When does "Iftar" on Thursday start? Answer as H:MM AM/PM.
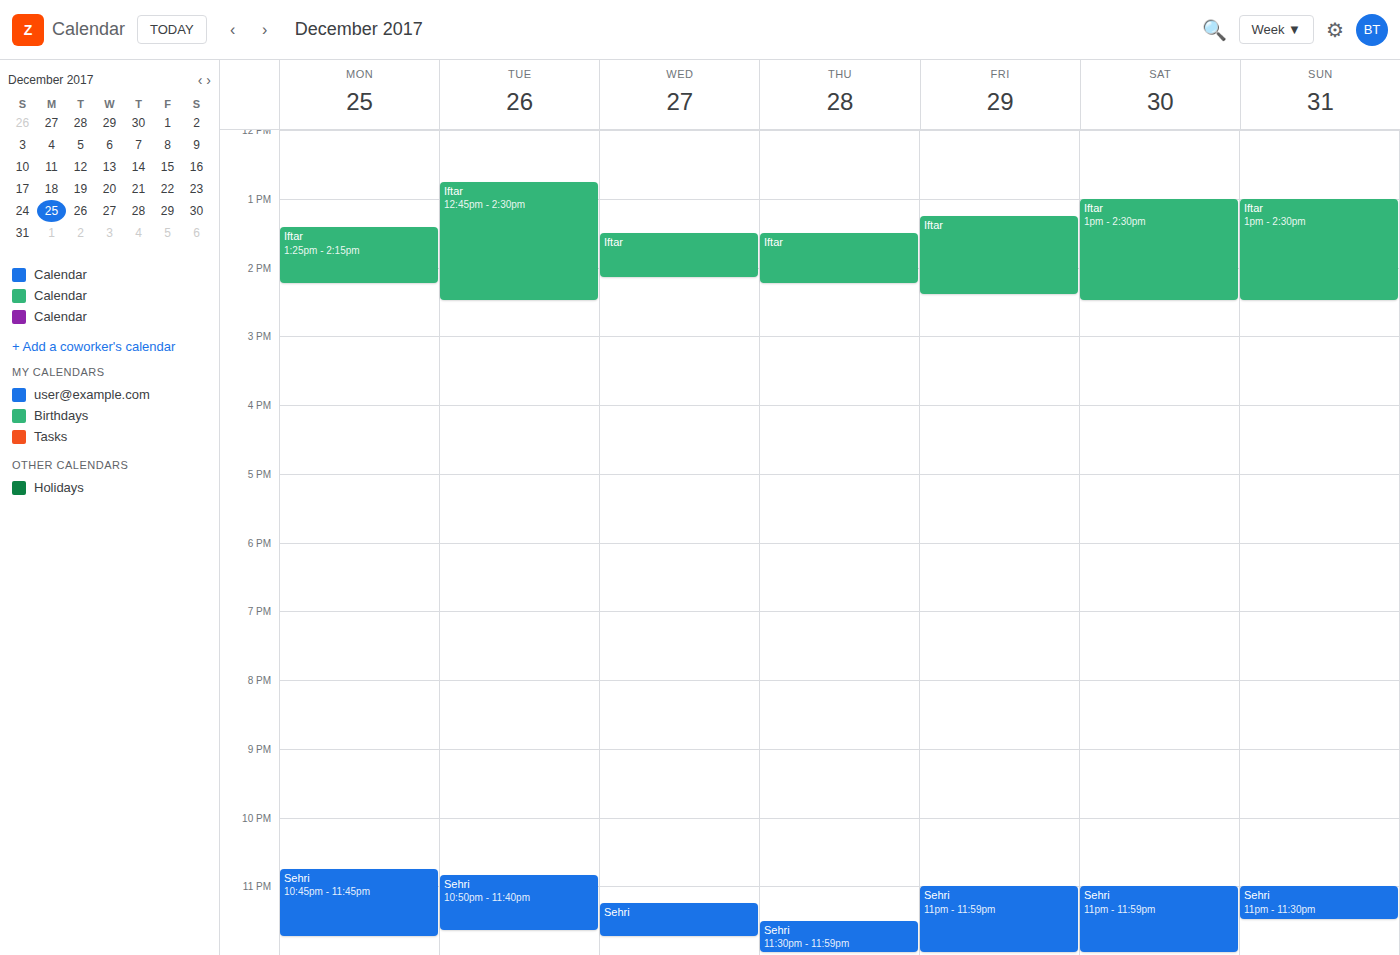
1:30 PM